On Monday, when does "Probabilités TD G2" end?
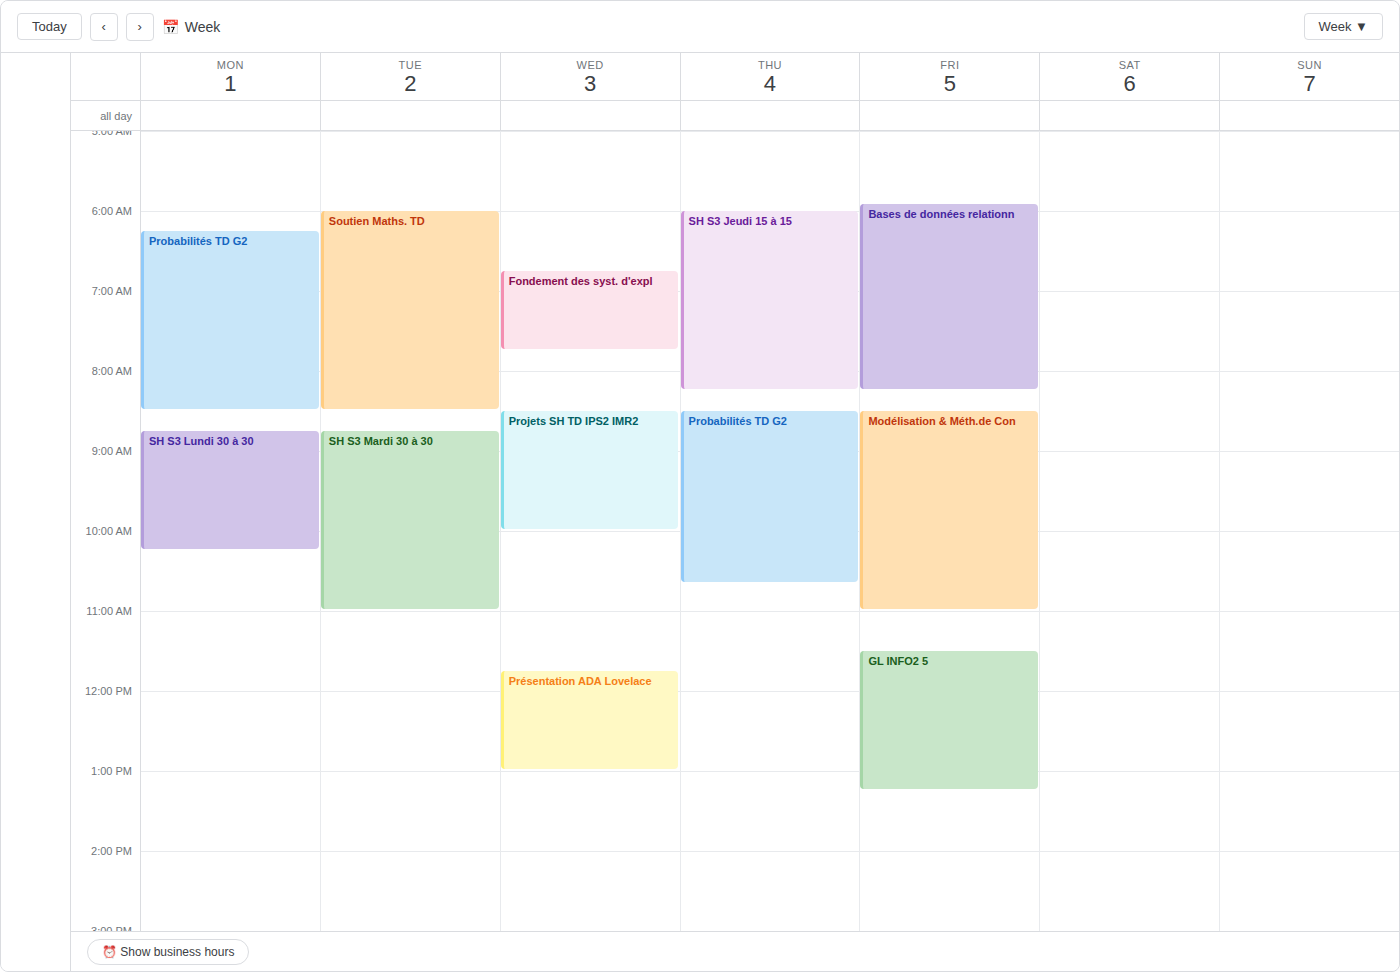
08:30